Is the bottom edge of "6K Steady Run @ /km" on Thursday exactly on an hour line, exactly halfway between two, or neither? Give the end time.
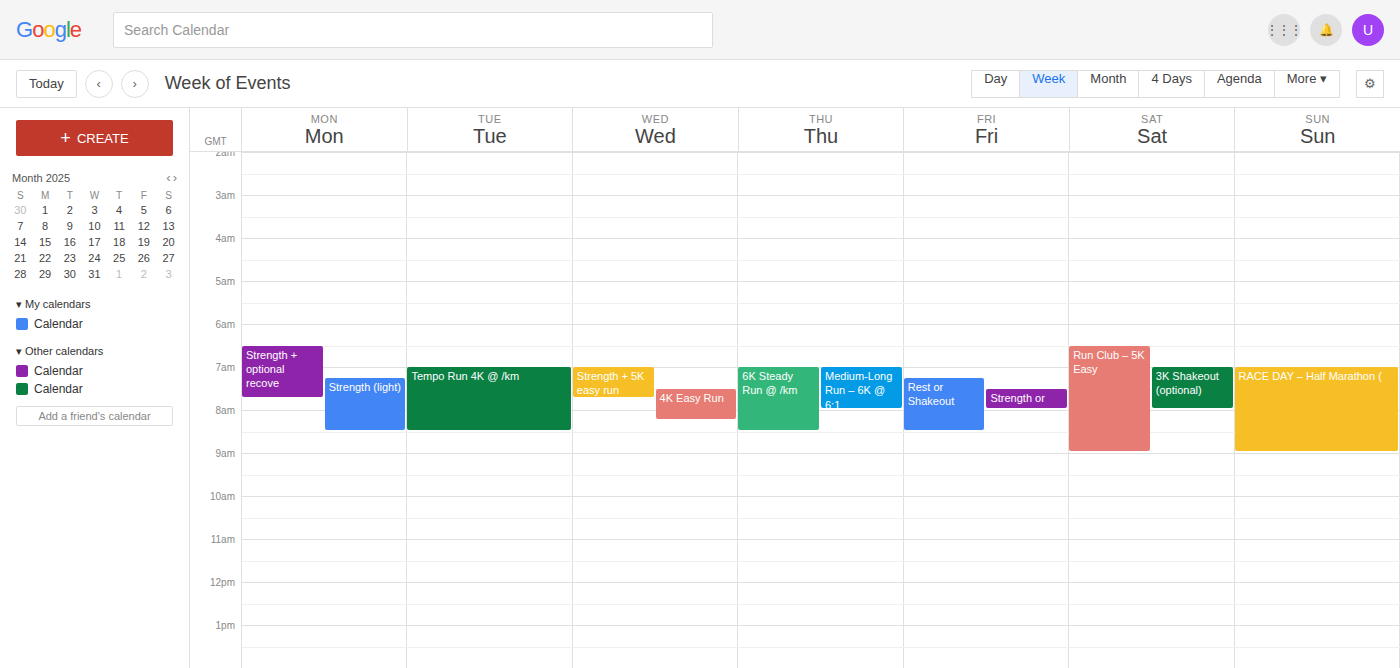
8:30 AM -- halfway between the 8 AM and 9 AM lines.